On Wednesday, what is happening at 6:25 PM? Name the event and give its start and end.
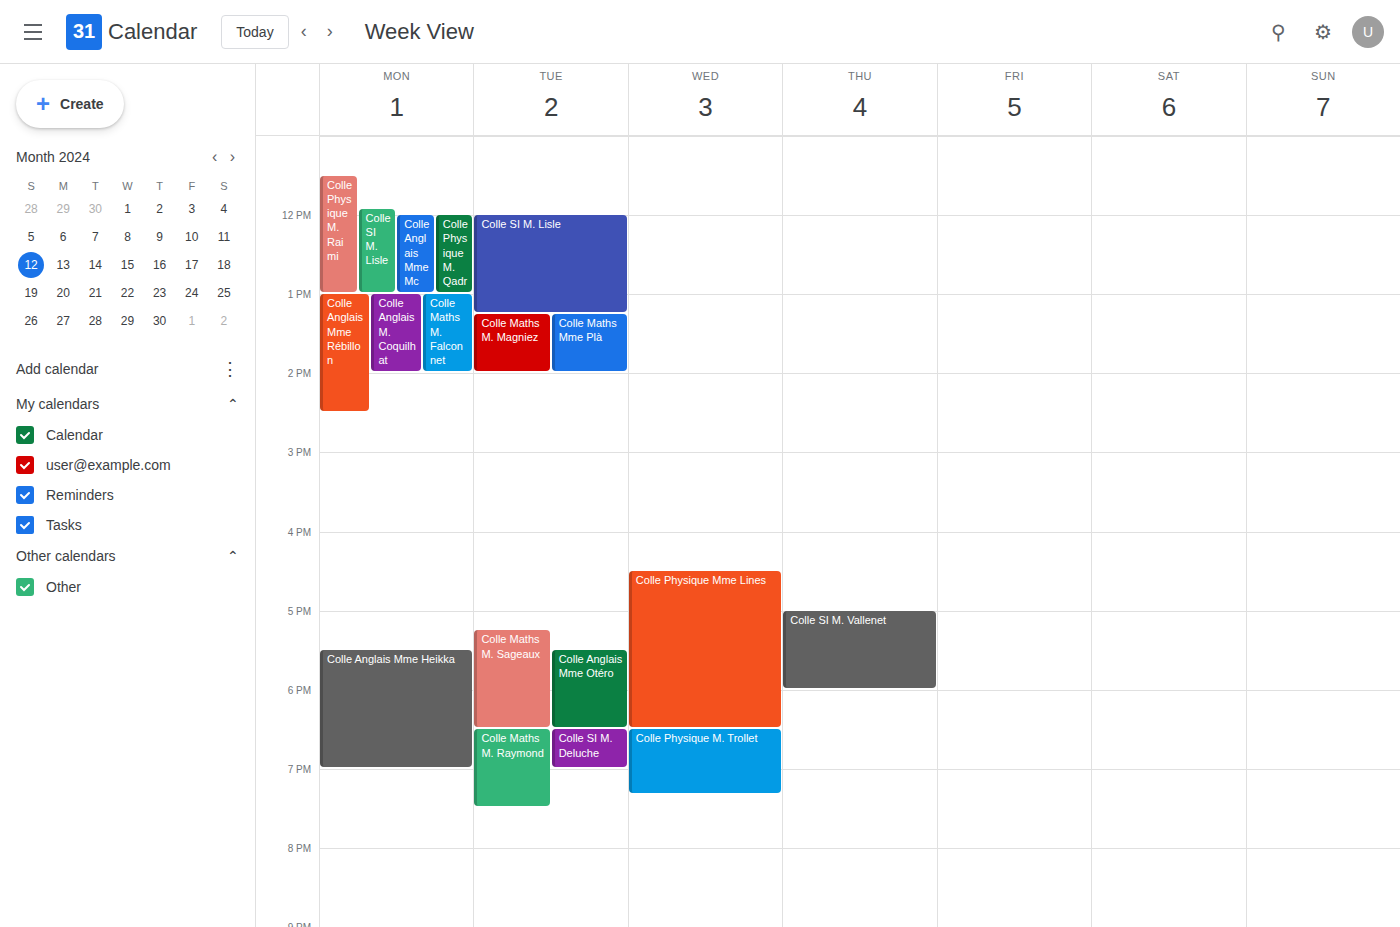
"Colle Physique Mme Lines", 4:30 PM to 6:30 PM